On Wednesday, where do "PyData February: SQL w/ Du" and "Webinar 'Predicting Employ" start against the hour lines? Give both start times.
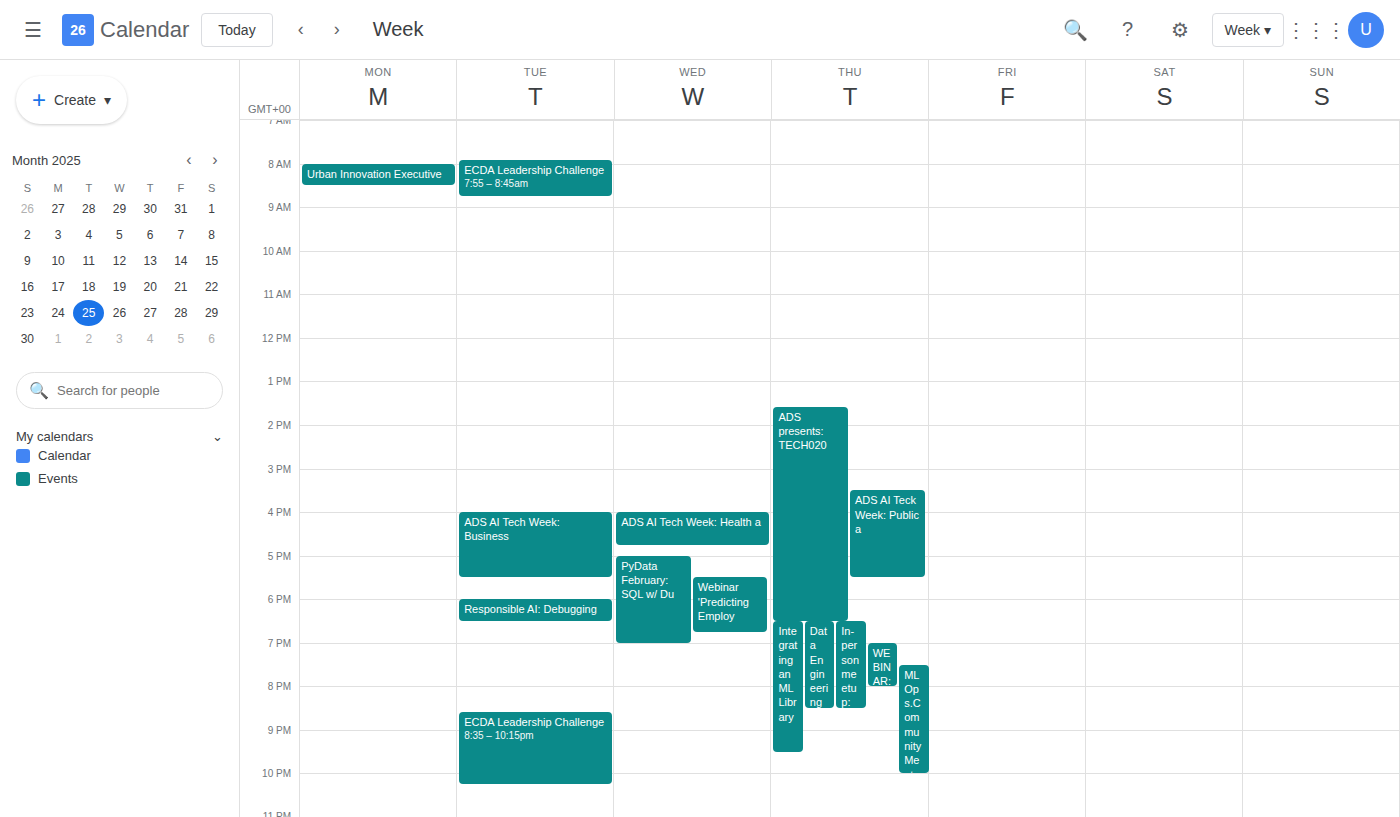
"PyData February: SQL w/ Du": 5:00 PM, exactly on the 5 PM line. "Webinar 'Predicting Employ": 5:30 PM, halfway between the 5 PM and 6 PM lines.